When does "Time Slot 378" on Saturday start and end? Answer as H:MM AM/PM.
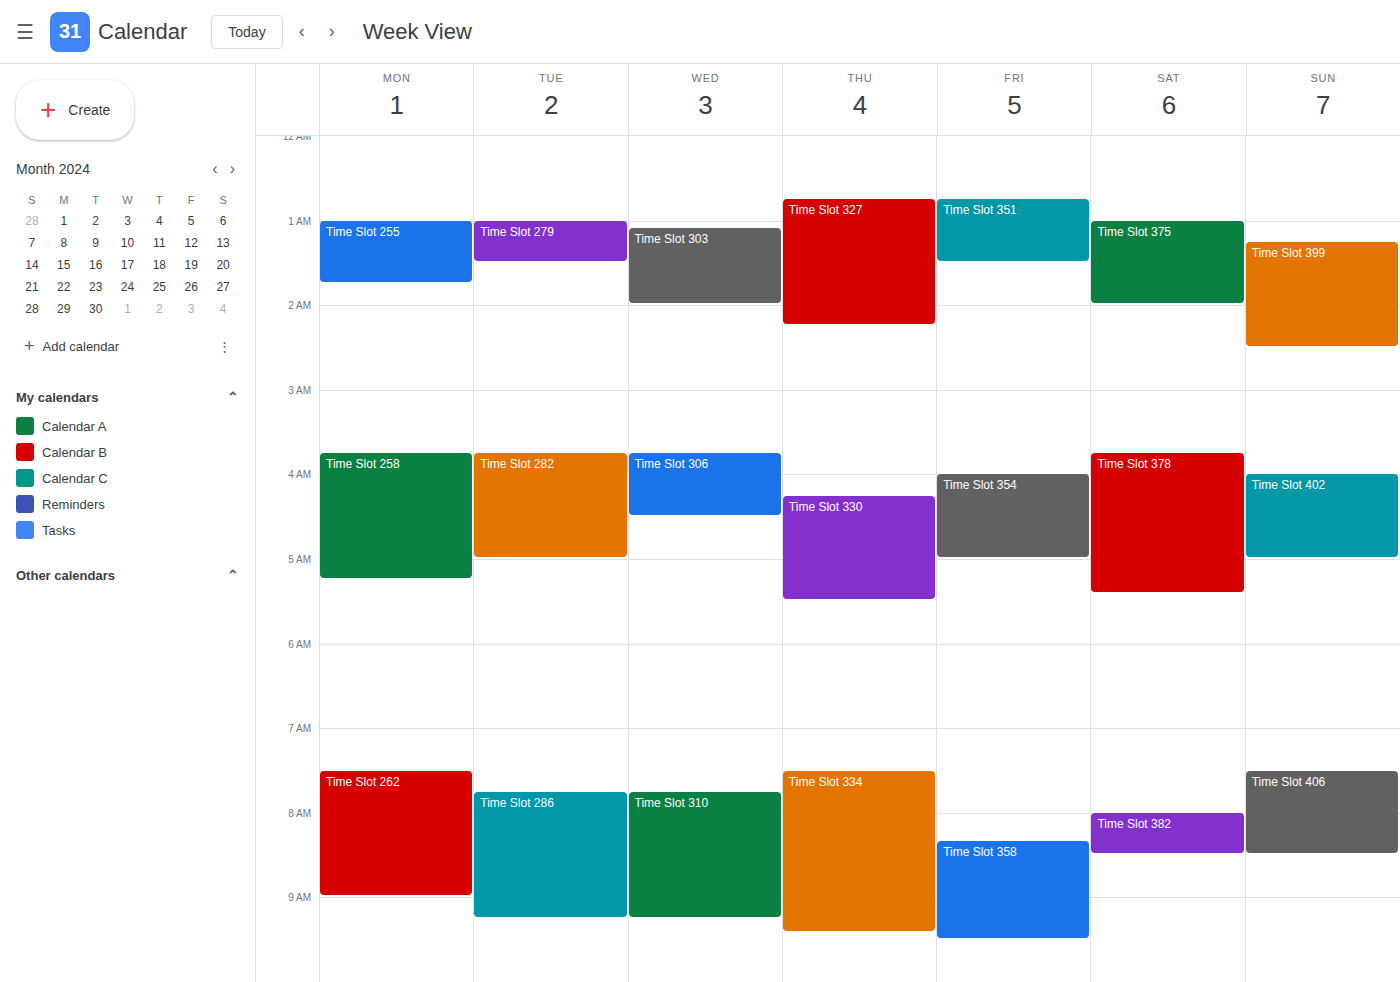
3:45 AM to 5:25 AM